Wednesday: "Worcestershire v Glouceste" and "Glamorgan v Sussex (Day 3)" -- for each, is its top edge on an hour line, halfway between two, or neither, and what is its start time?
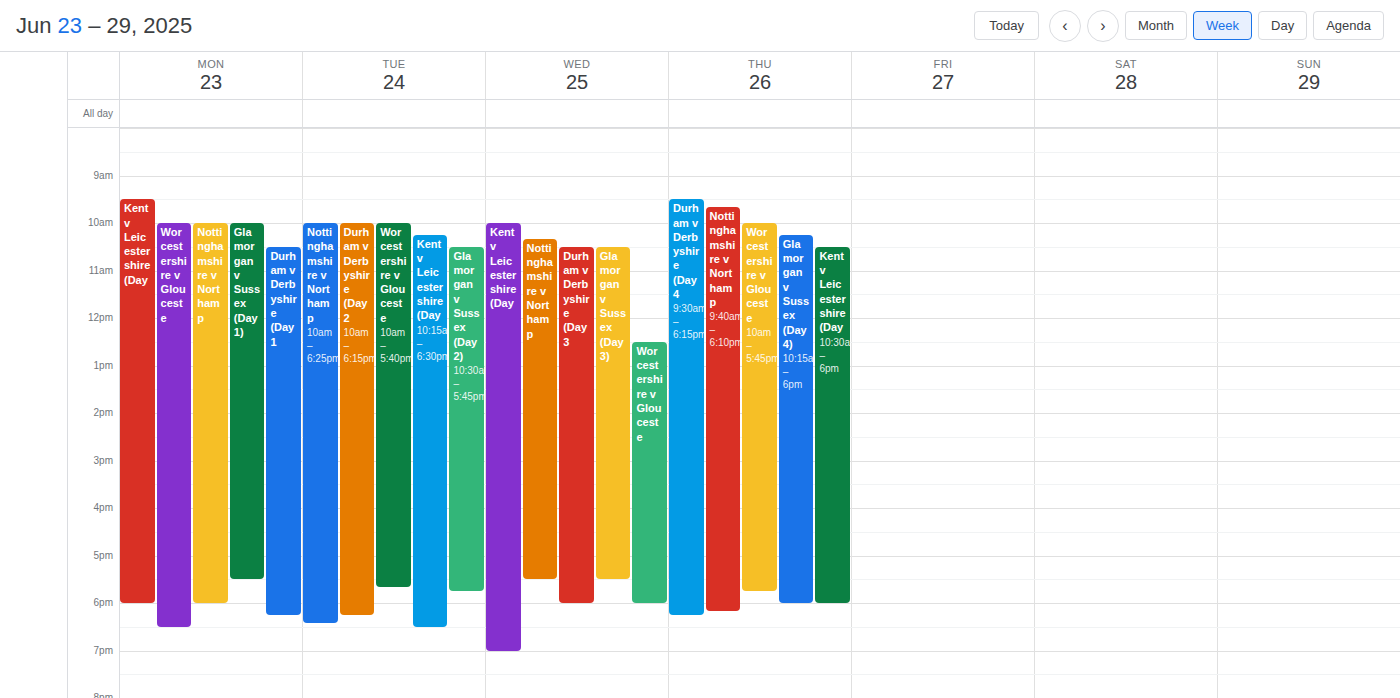
"Worcestershire v Glouceste": 12:30 PM, halfway between the 12 PM and 1 PM lines. "Glamorgan v Sussex (Day 3)": 10:30 AM, halfway between the 10 AM and 11 AM lines.